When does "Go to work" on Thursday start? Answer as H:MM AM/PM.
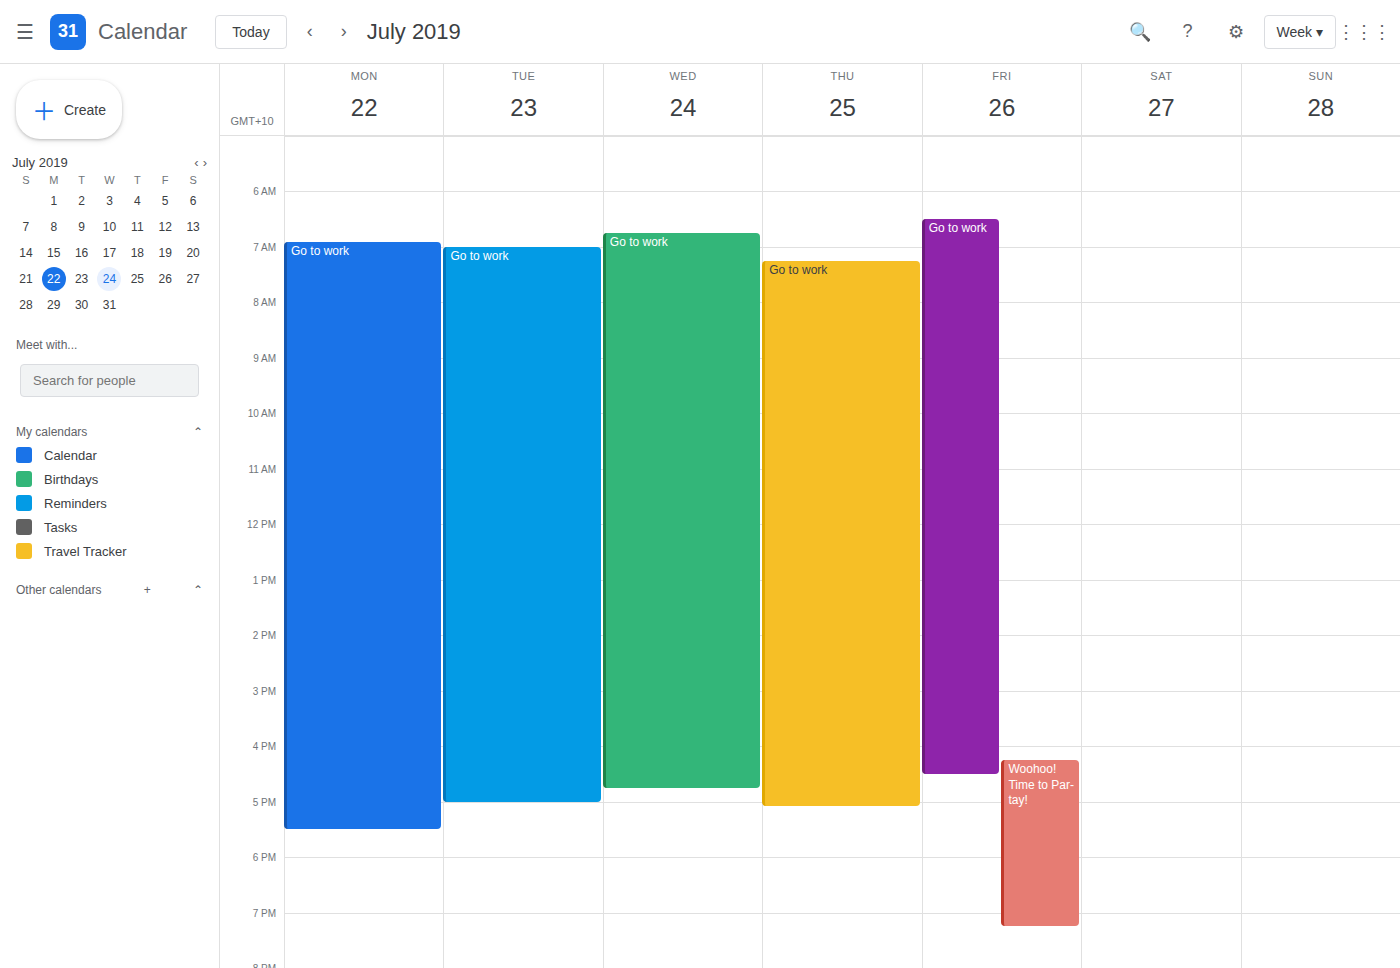
7:15 AM